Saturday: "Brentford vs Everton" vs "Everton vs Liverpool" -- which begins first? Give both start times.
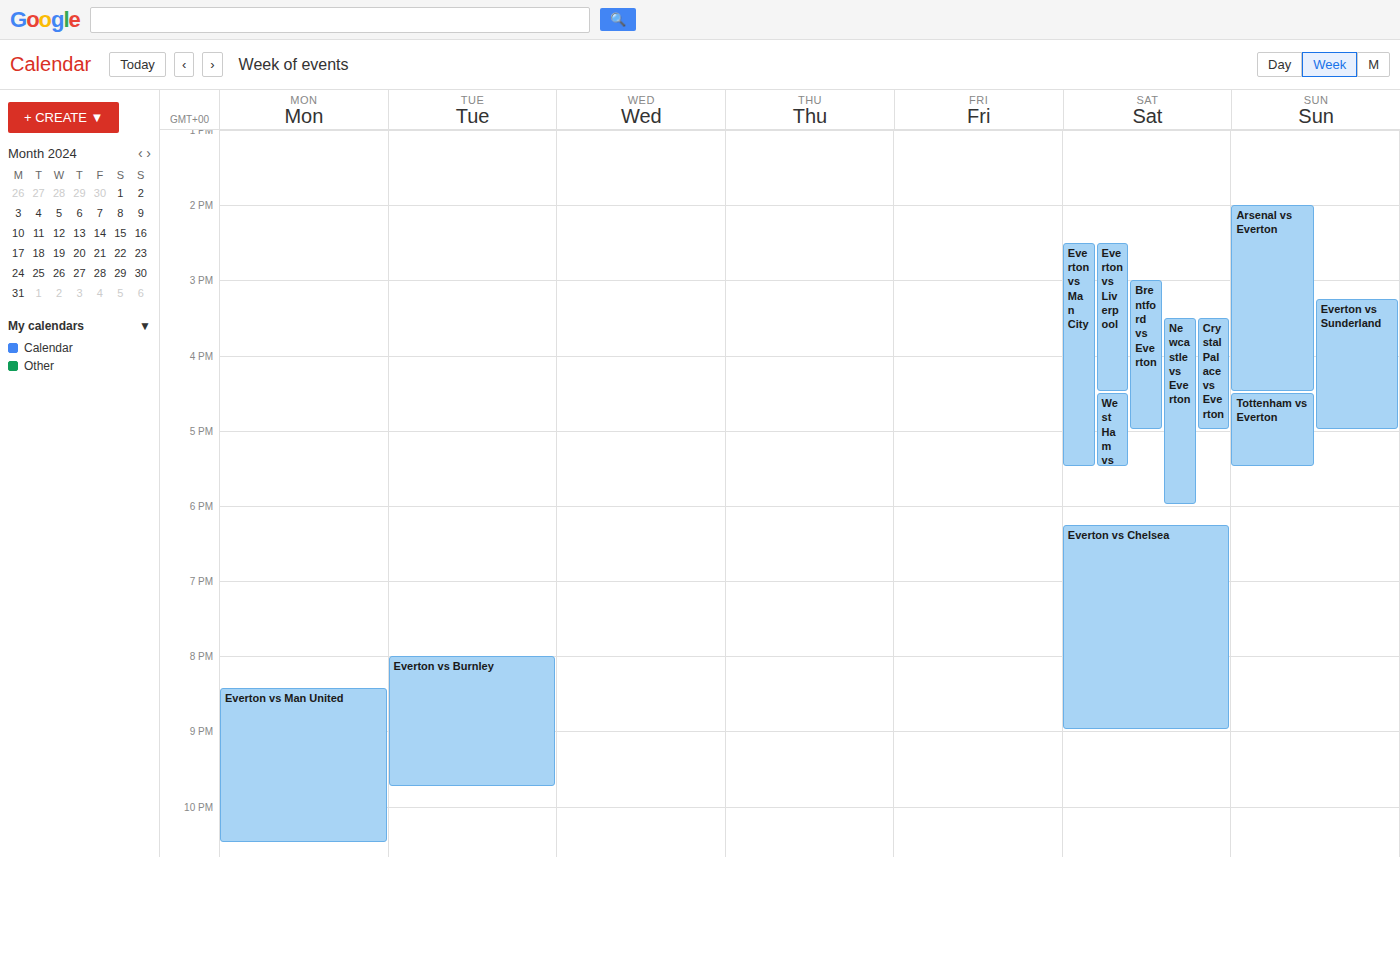
"Everton vs Liverpool" 14:30; "Brentford vs Everton" 15:00.